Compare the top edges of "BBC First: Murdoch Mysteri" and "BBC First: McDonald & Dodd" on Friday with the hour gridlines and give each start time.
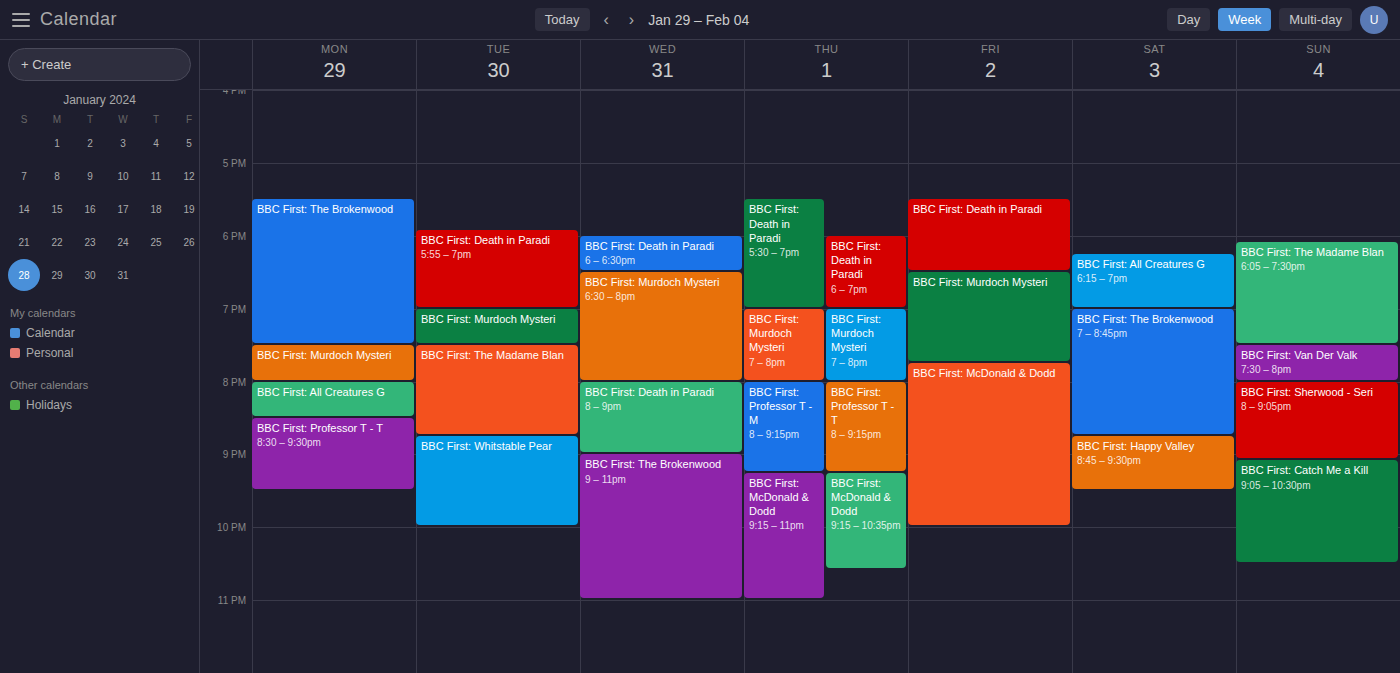
"BBC First: Murdoch Mysteri": 6:30 PM, halfway between the 6 PM and 7 PM lines. "BBC First: McDonald & Dodd": 7:45 PM, neither: three quarters of the way from the 7 PM line to the 8 PM line.